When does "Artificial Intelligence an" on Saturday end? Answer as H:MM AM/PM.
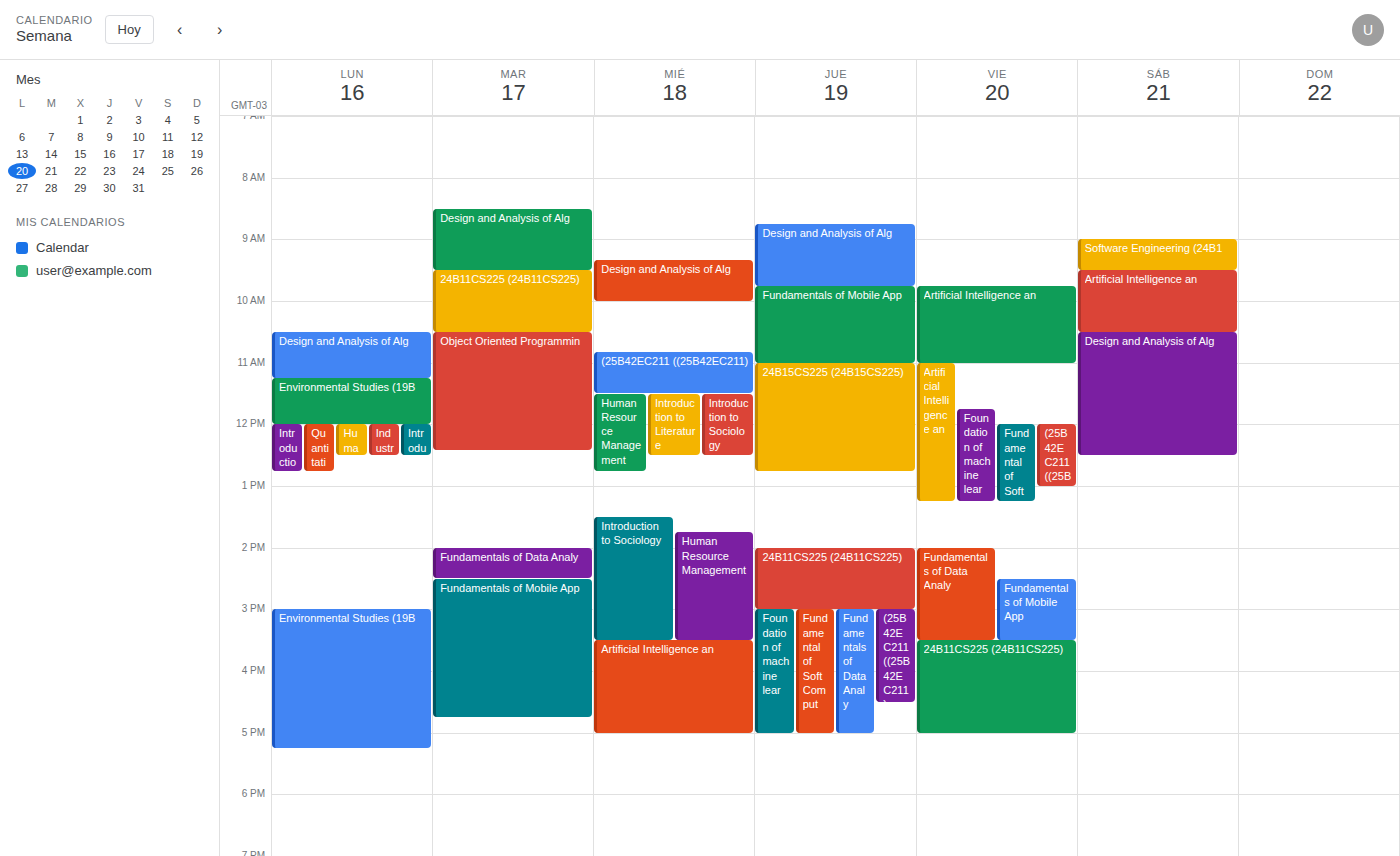
10:30 AM